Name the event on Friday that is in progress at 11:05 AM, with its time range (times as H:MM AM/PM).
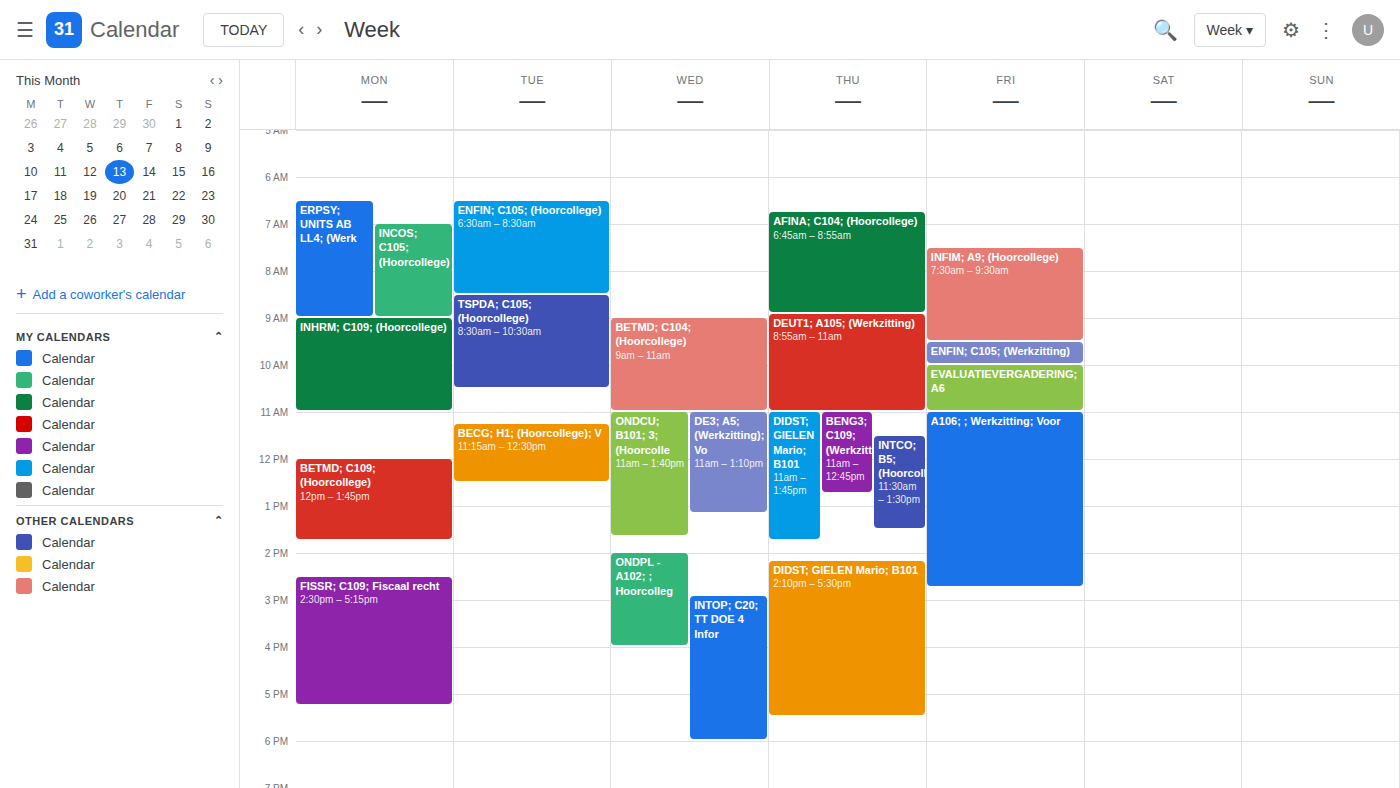
"A106; ; Werkzitting; Voor", 11:00 AM to 2:45 PM